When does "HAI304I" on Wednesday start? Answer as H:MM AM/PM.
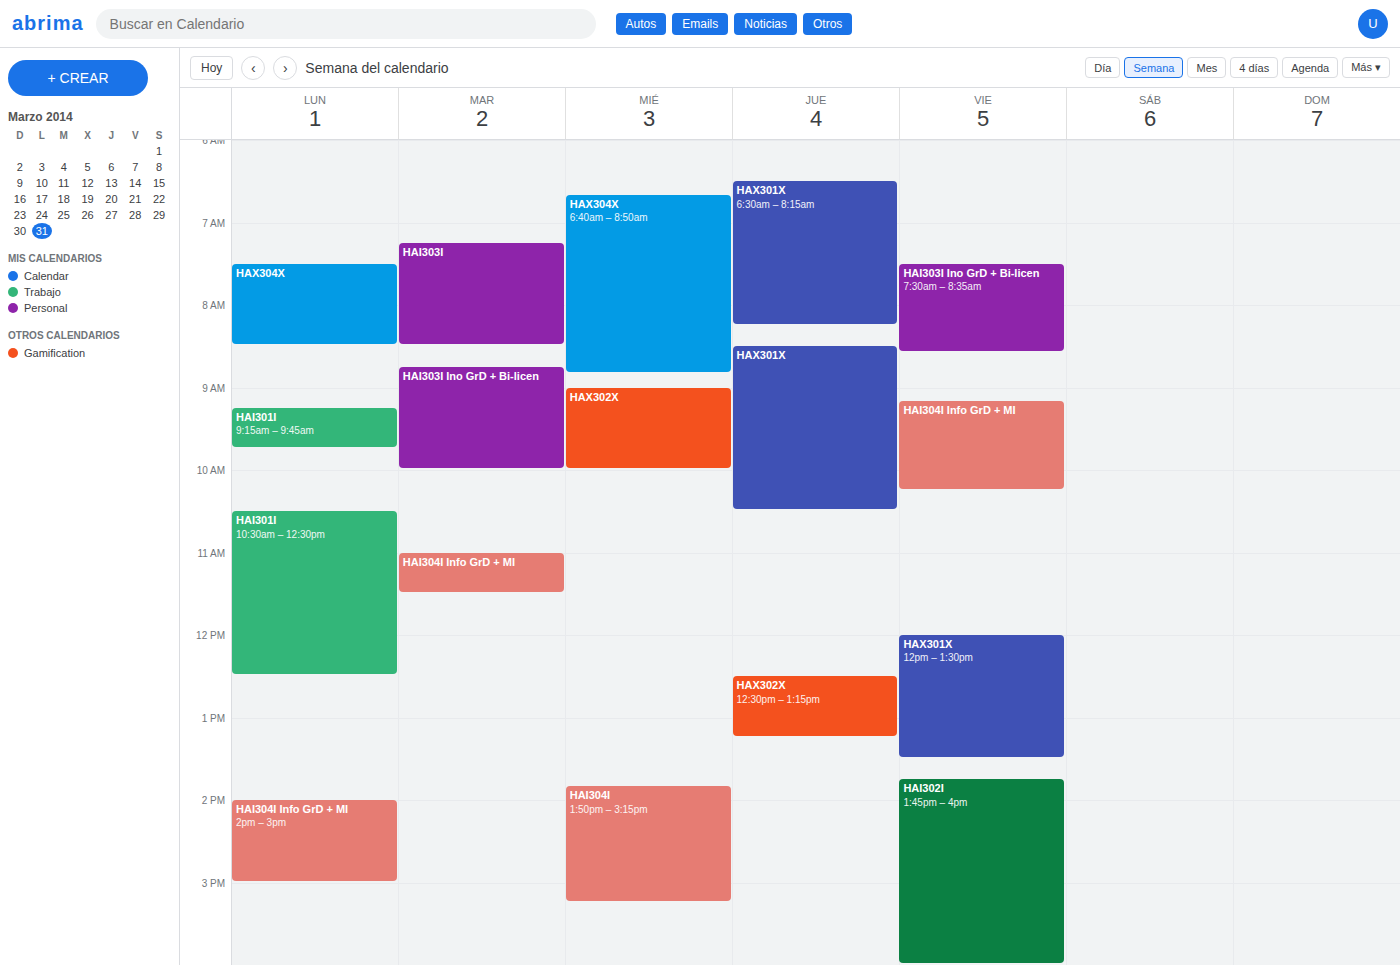
1:50 PM